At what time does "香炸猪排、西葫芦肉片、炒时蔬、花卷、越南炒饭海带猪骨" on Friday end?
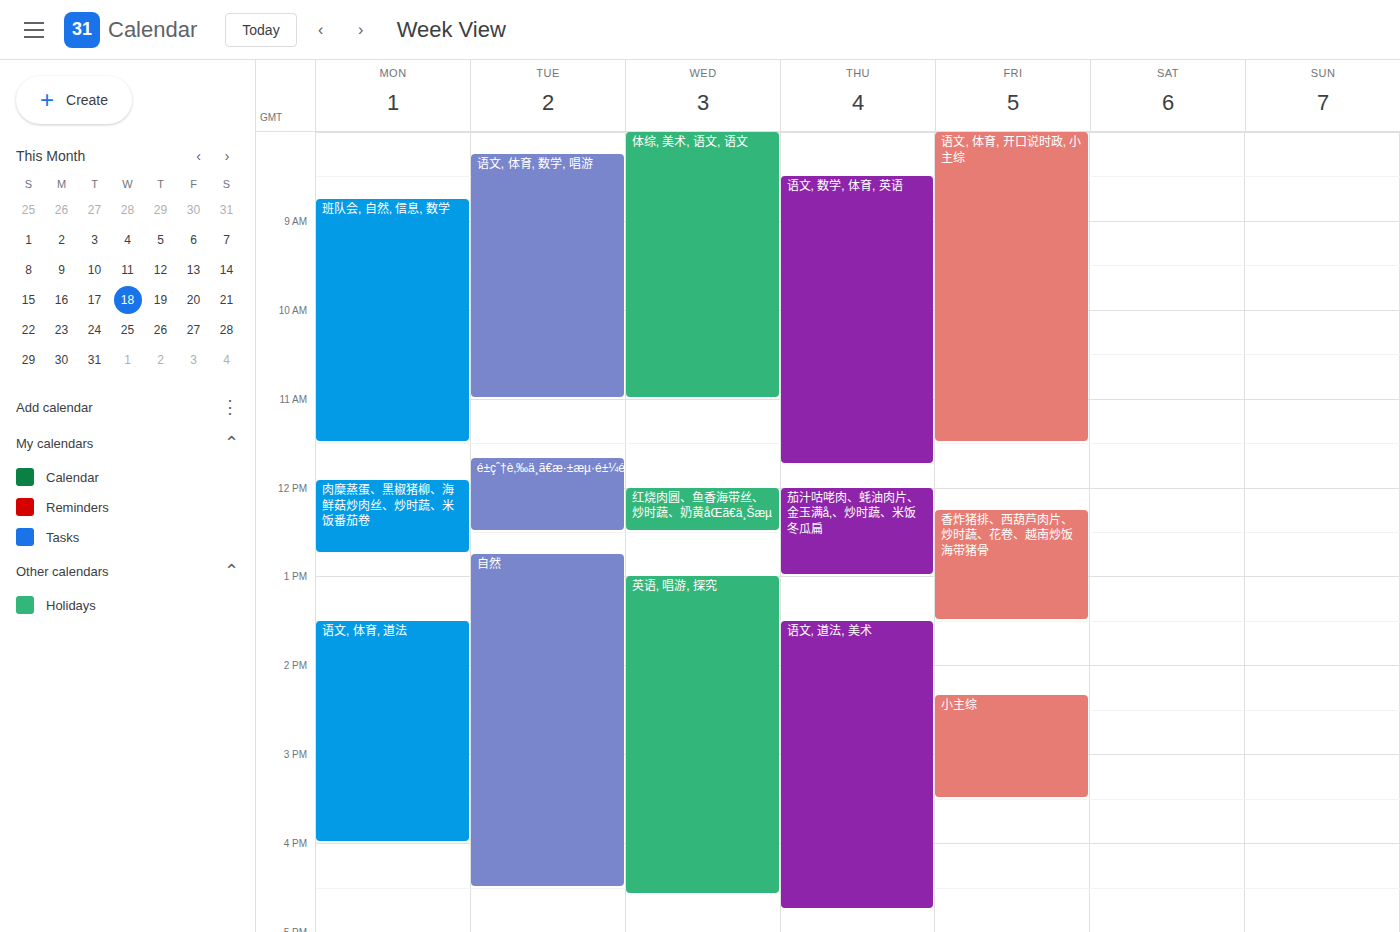
1:30 PM